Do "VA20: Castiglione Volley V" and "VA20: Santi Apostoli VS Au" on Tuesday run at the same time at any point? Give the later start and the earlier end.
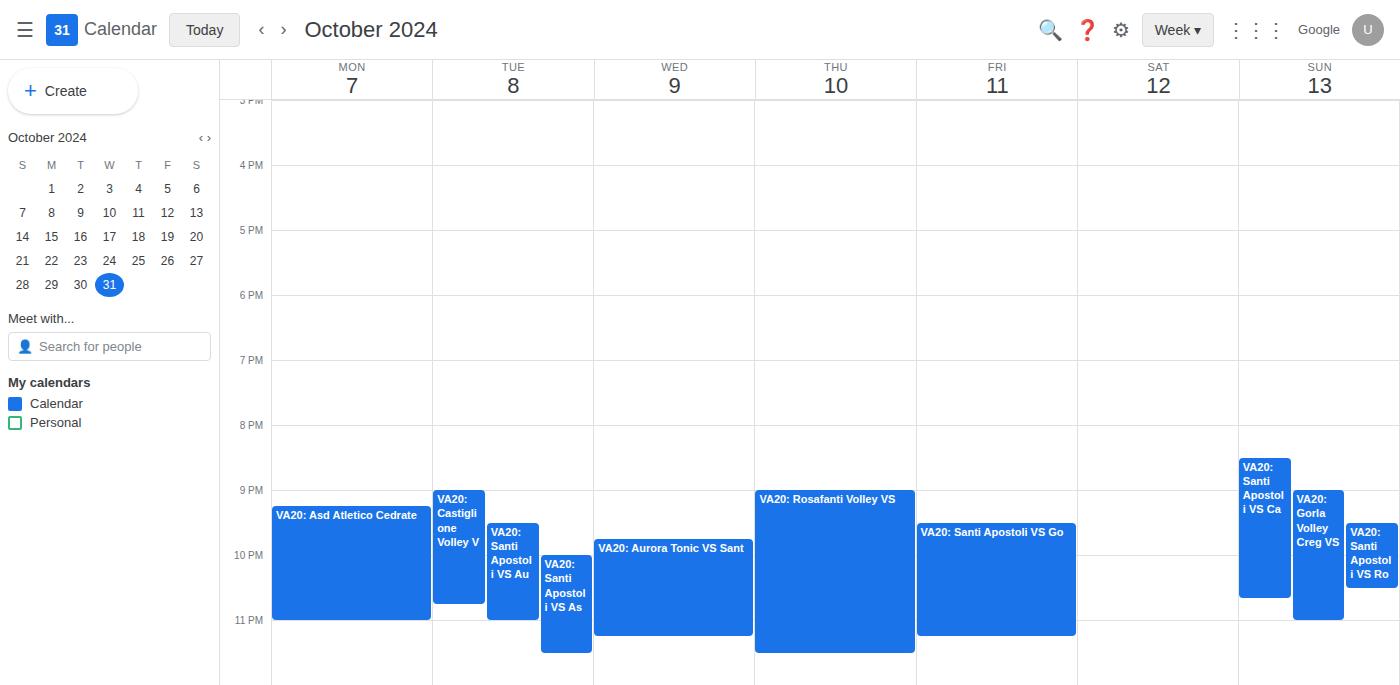
"VA20: Santi Apostoli VS Au" starts at 9:30 PM, before "VA20: Castiglione Volley V" ends at 10:45 PM -- they overlap.